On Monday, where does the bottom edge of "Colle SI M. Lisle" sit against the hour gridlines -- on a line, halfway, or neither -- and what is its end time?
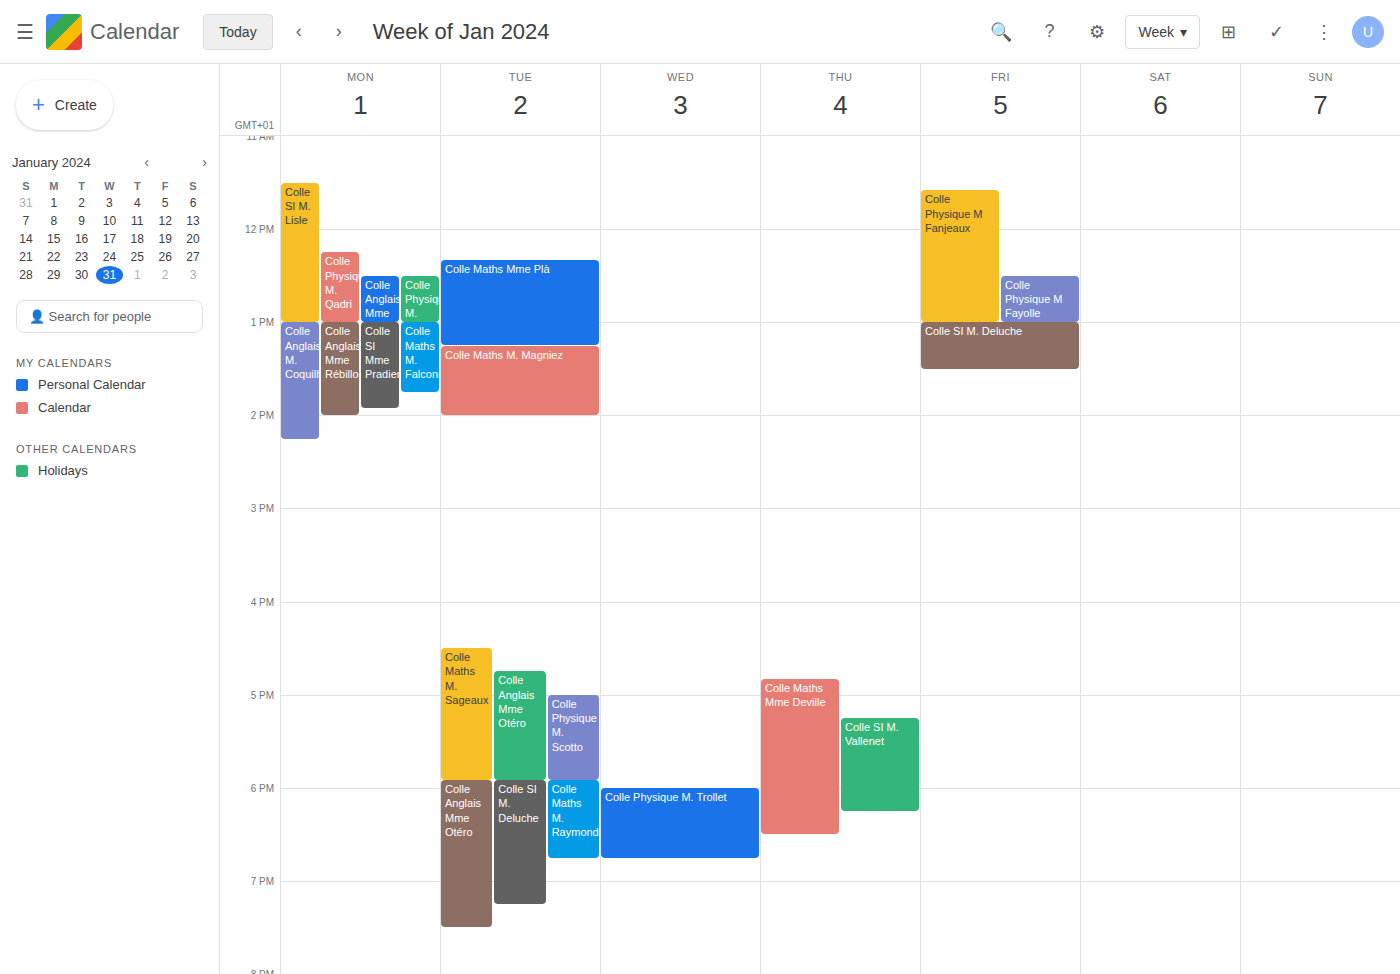
13:00 -- exactly on the 13:00 line.